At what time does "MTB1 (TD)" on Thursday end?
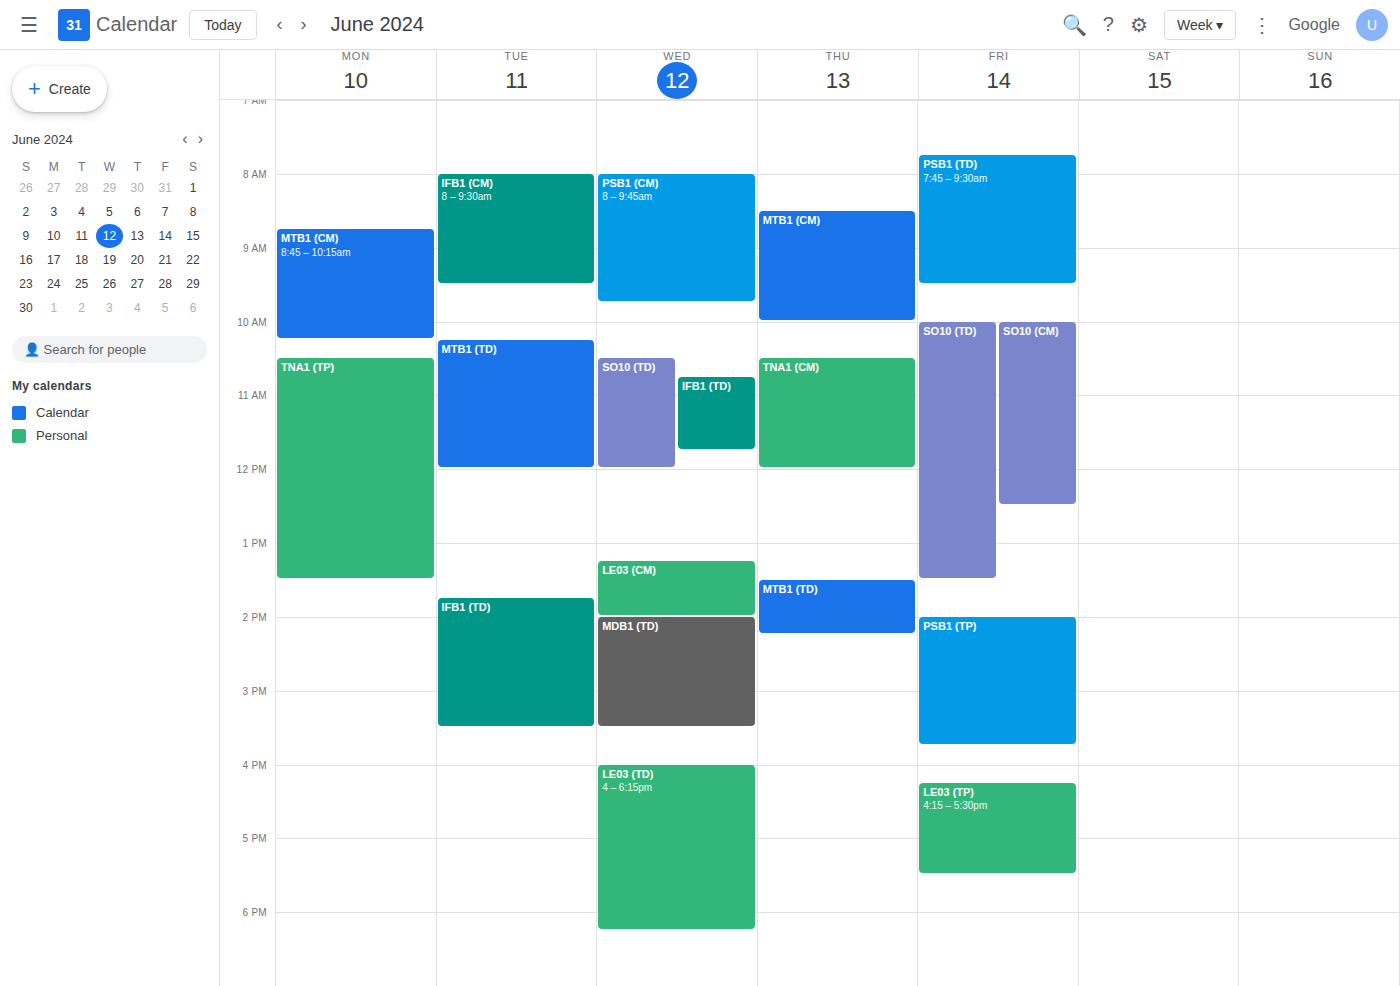
2:15 PM